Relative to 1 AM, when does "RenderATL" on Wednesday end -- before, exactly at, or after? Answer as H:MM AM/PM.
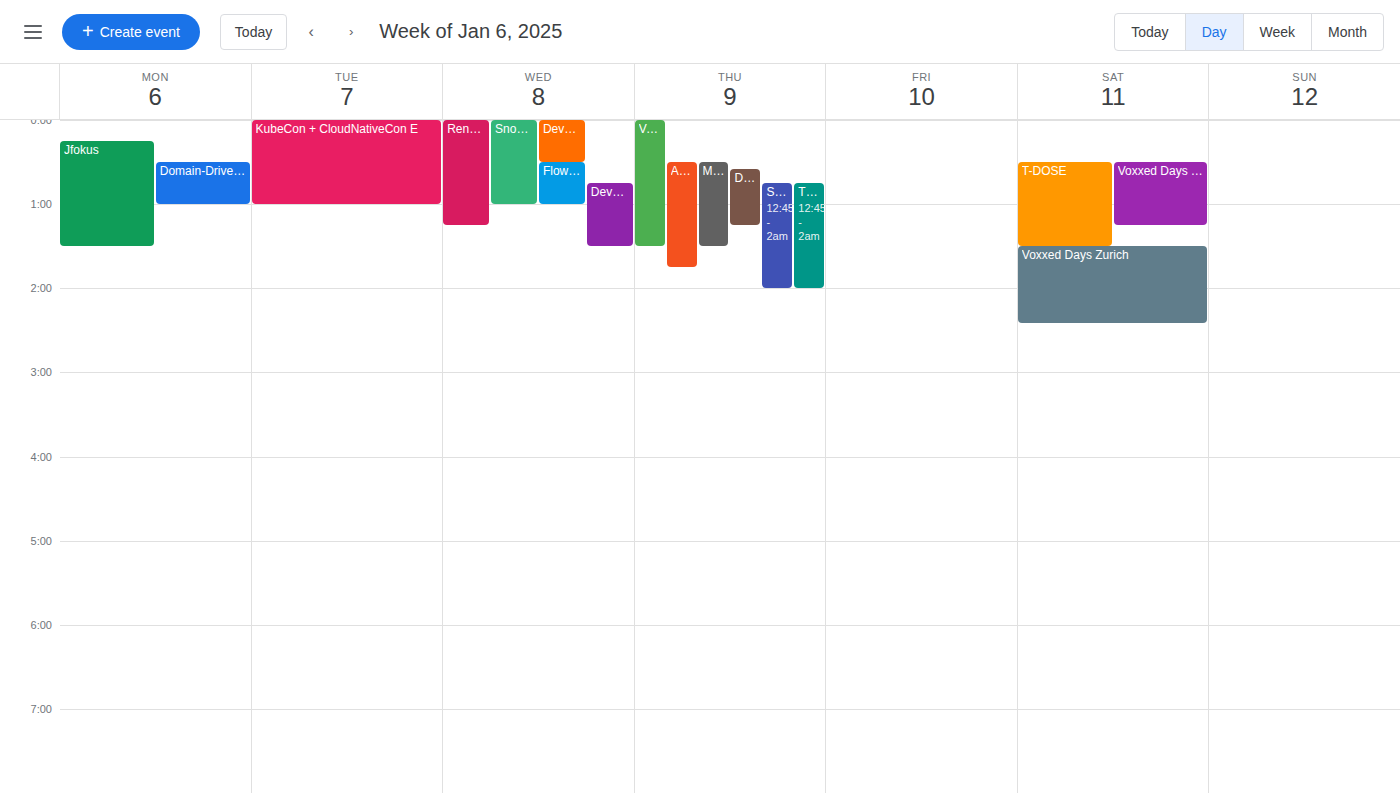
1:15 AM -- after 1 AM, 15 minutes below the 1 AM line.